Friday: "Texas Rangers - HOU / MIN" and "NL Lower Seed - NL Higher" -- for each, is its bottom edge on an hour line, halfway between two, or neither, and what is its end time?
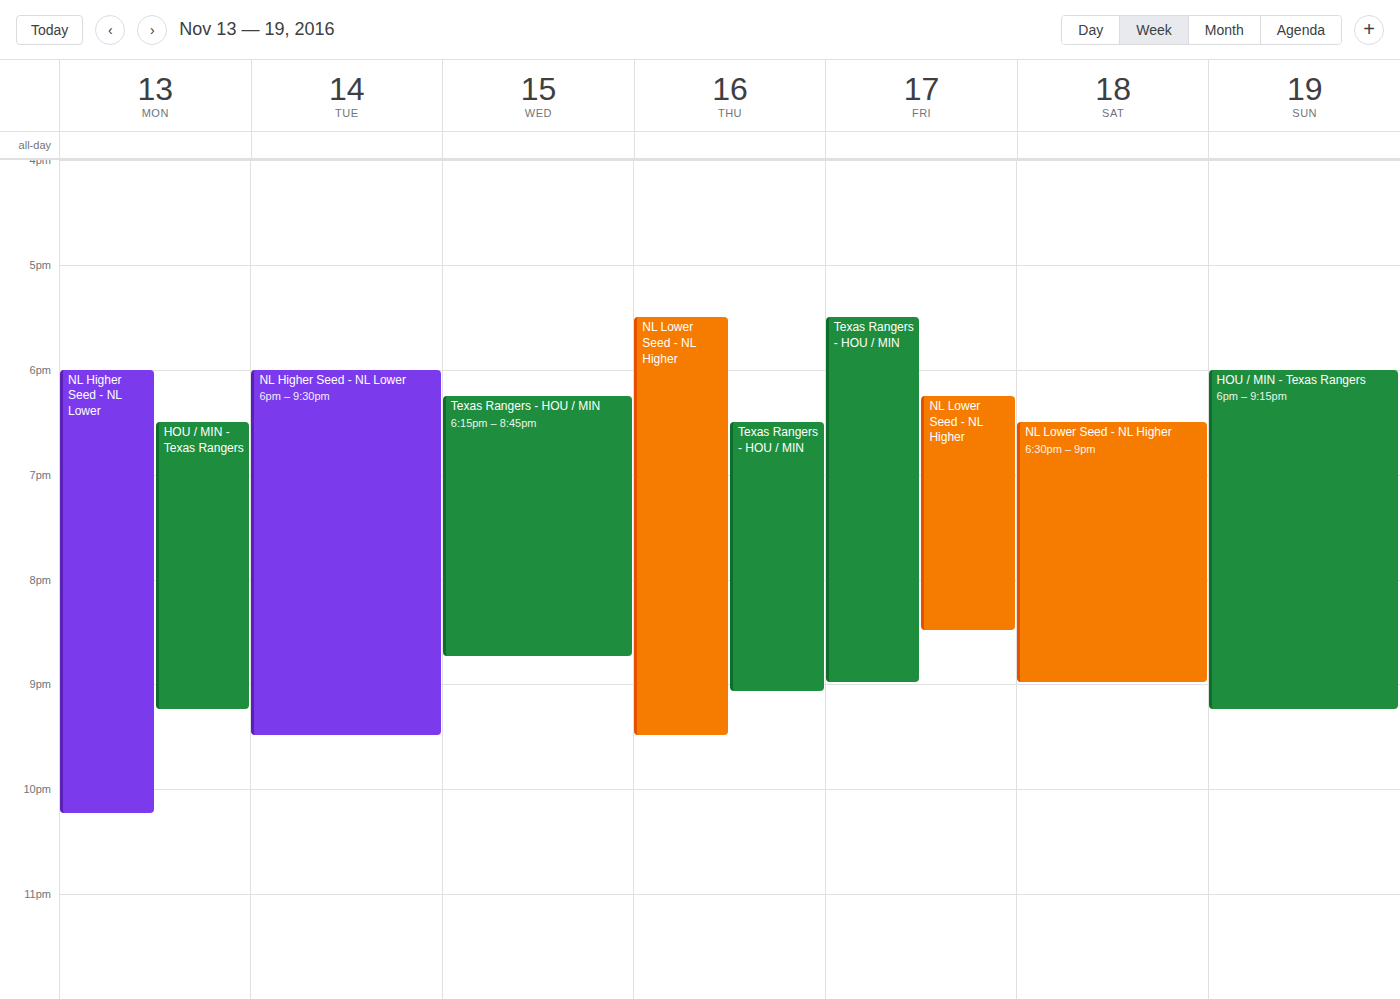
"Texas Rangers - HOU / MIN": 9:00 PM, exactly on the 9 PM line. "NL Lower Seed - NL Higher": 8:30 PM, halfway between the 8 PM and 9 PM lines.